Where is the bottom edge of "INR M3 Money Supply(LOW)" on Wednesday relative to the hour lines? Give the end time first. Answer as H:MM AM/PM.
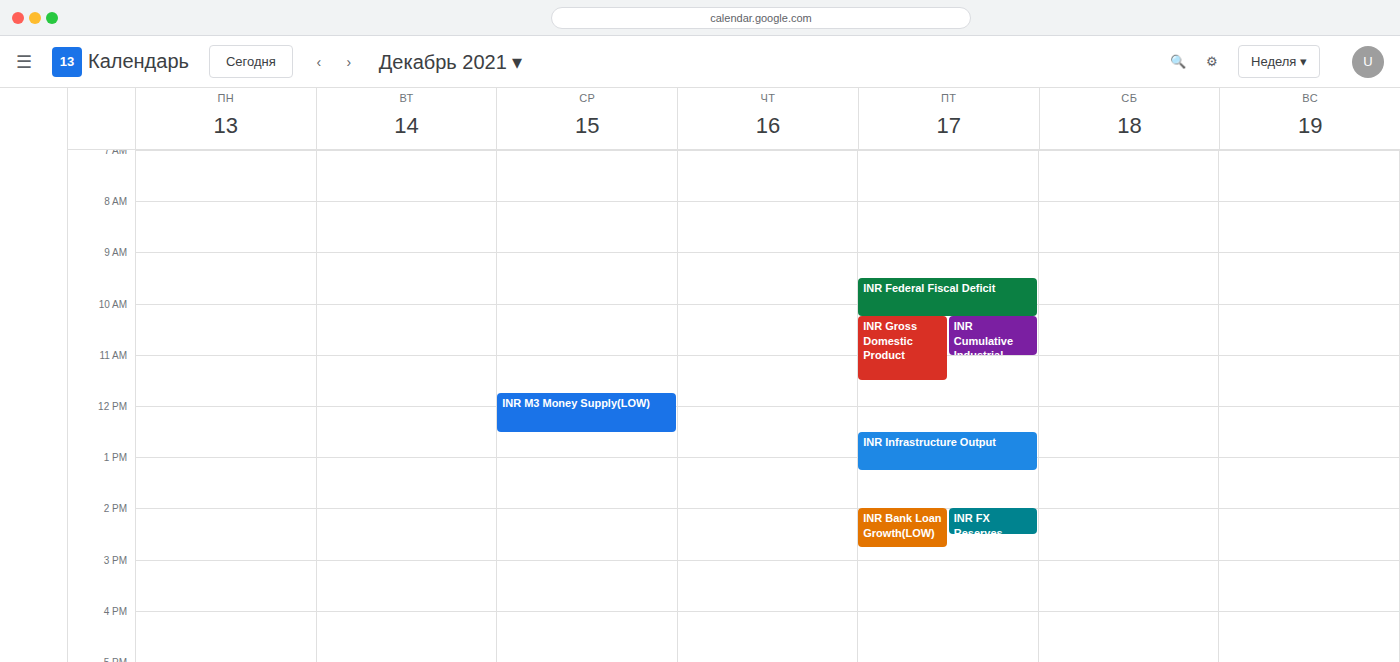
12:30 PM -- halfway between the 12 PM and 1 PM lines.